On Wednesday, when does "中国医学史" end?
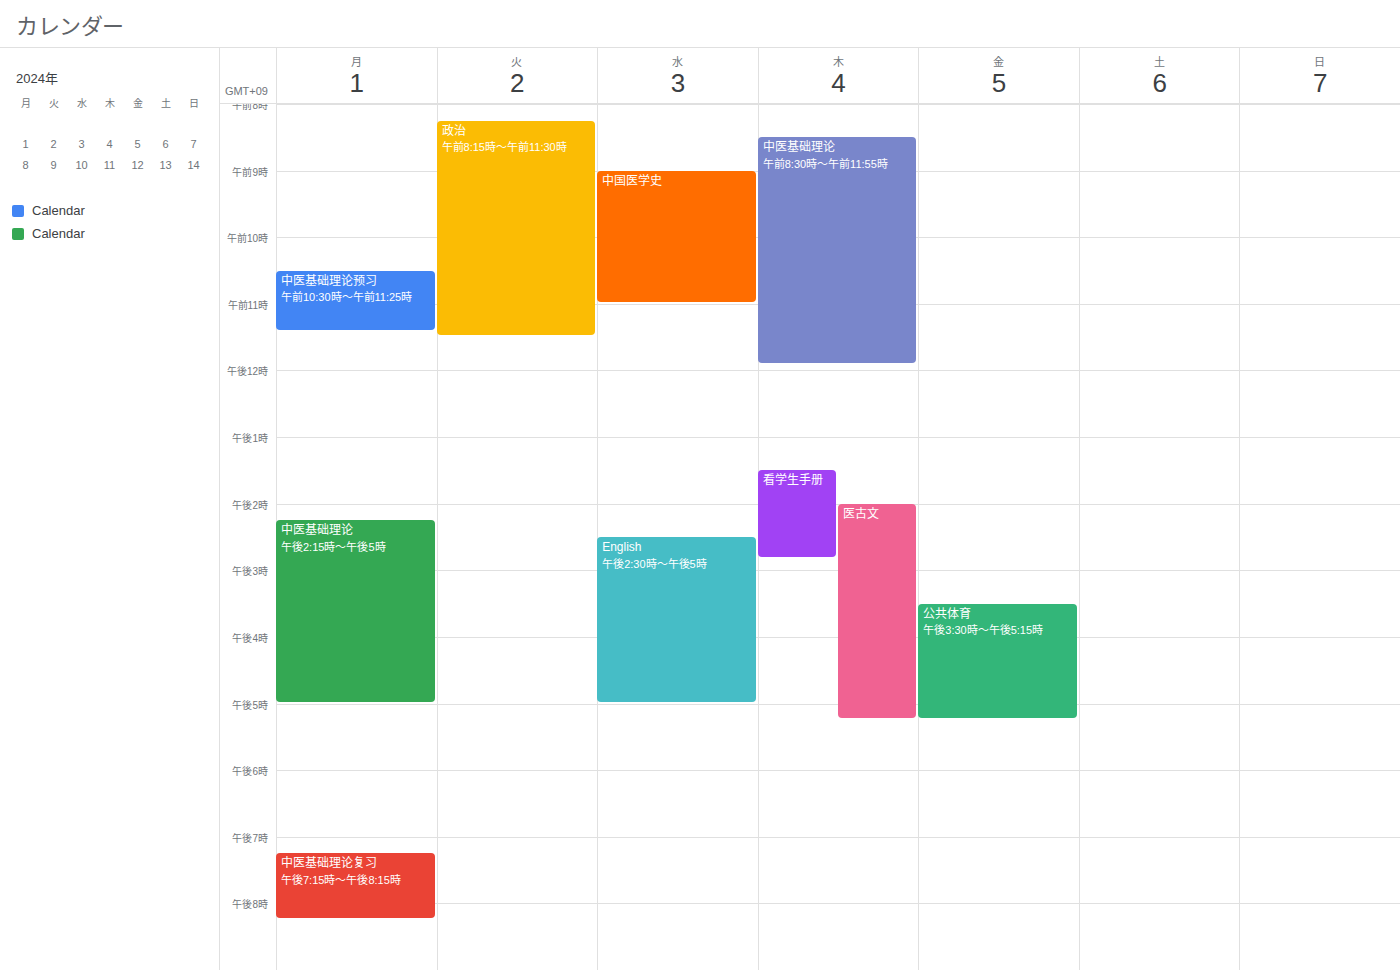
11:00 AM